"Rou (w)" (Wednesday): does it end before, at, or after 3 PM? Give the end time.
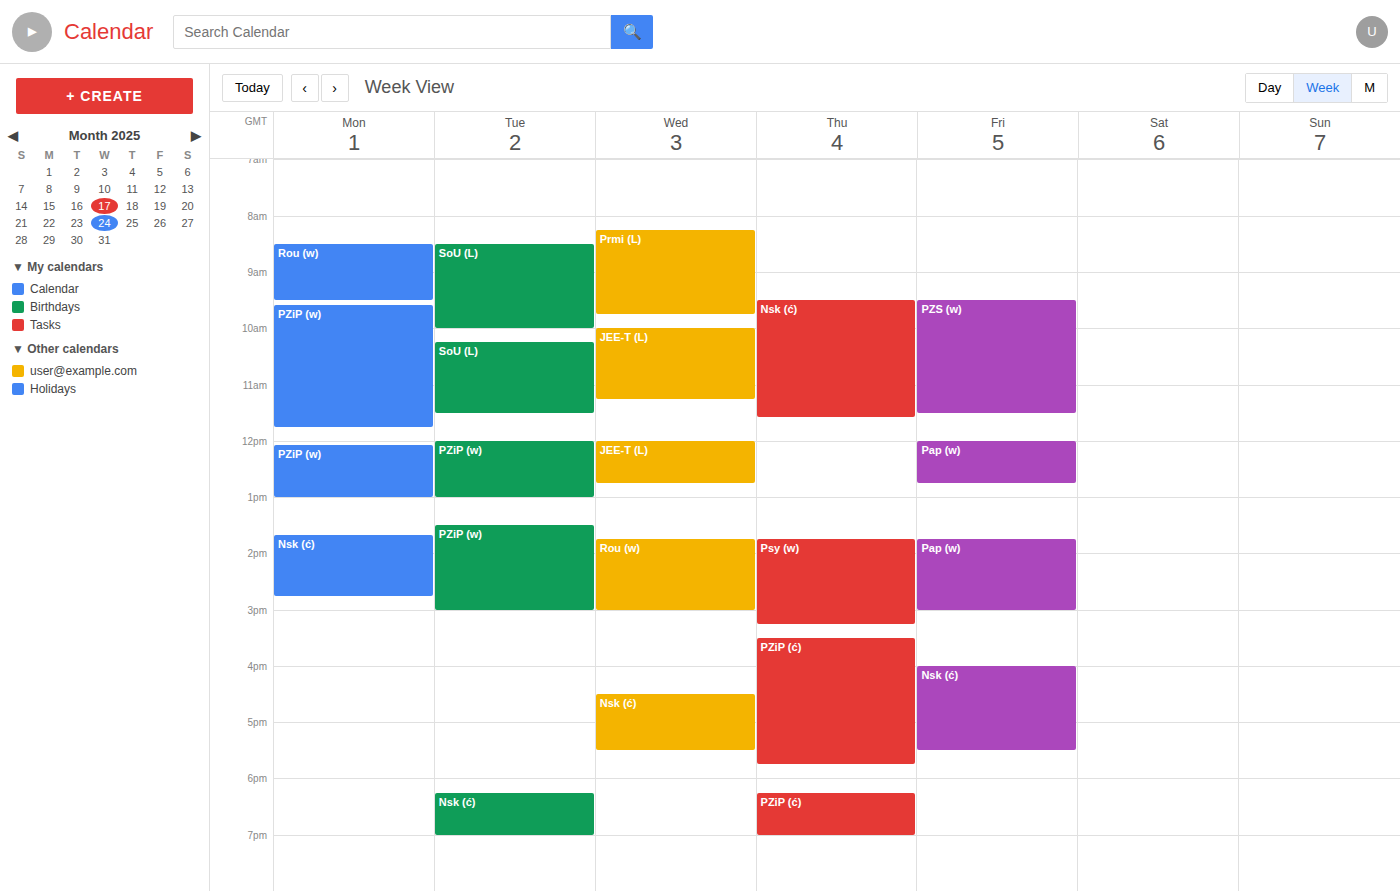
3:00 PM -- exactly at 3 PM, on the 3 PM line.